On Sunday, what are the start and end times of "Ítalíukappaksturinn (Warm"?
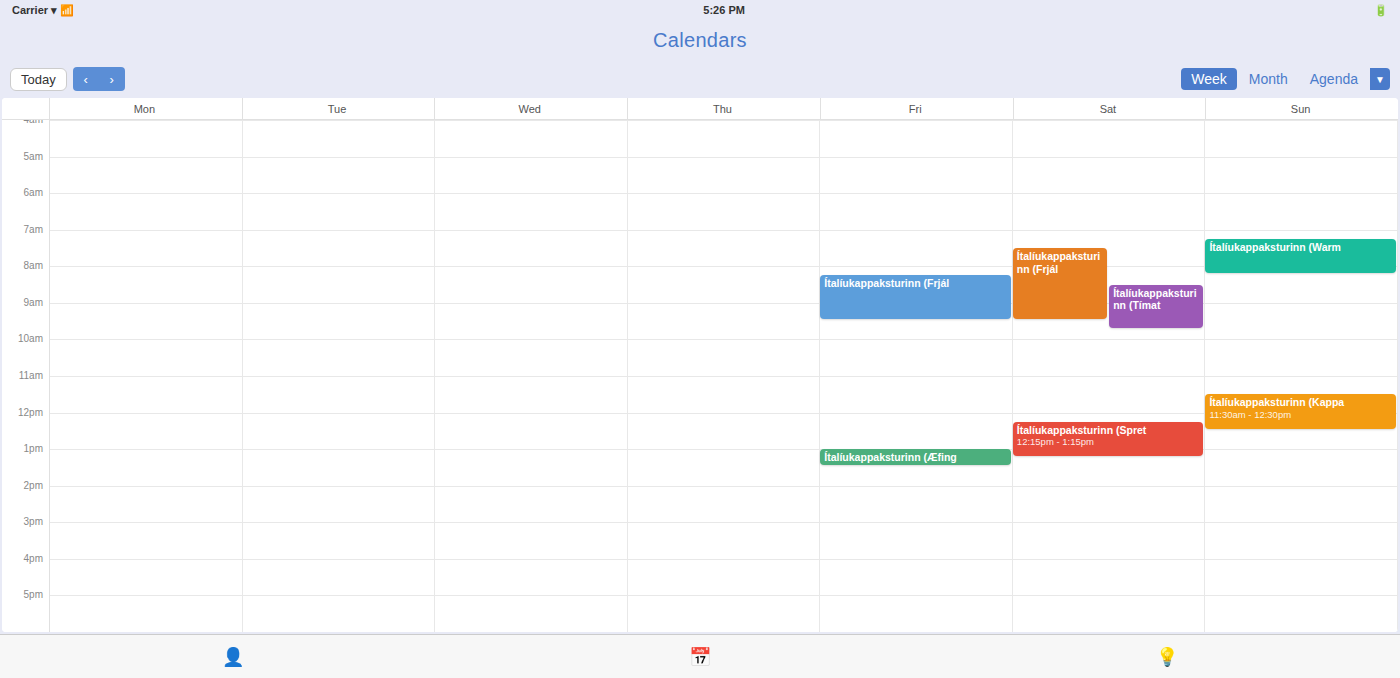
7:15 AM to 8:15 AM